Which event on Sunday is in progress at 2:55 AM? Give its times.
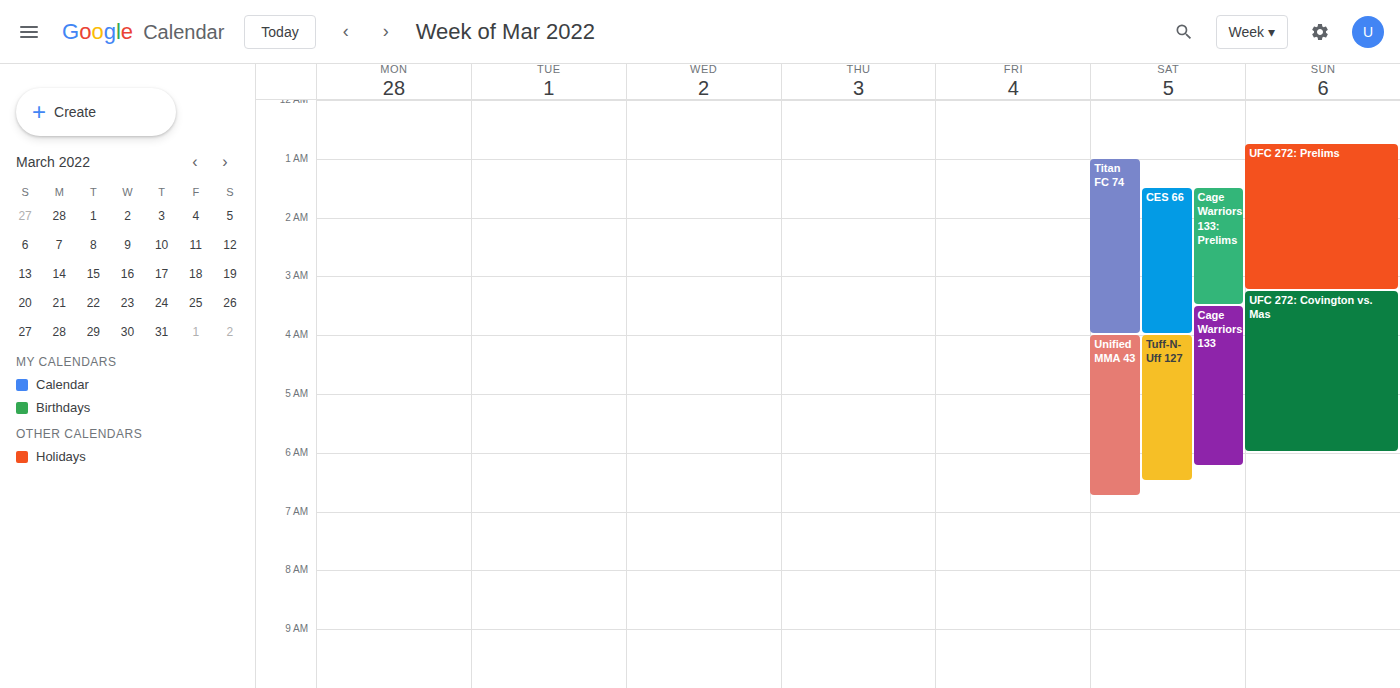
"UFC 272: Prelims", 12:45 AM to 3:15 AM